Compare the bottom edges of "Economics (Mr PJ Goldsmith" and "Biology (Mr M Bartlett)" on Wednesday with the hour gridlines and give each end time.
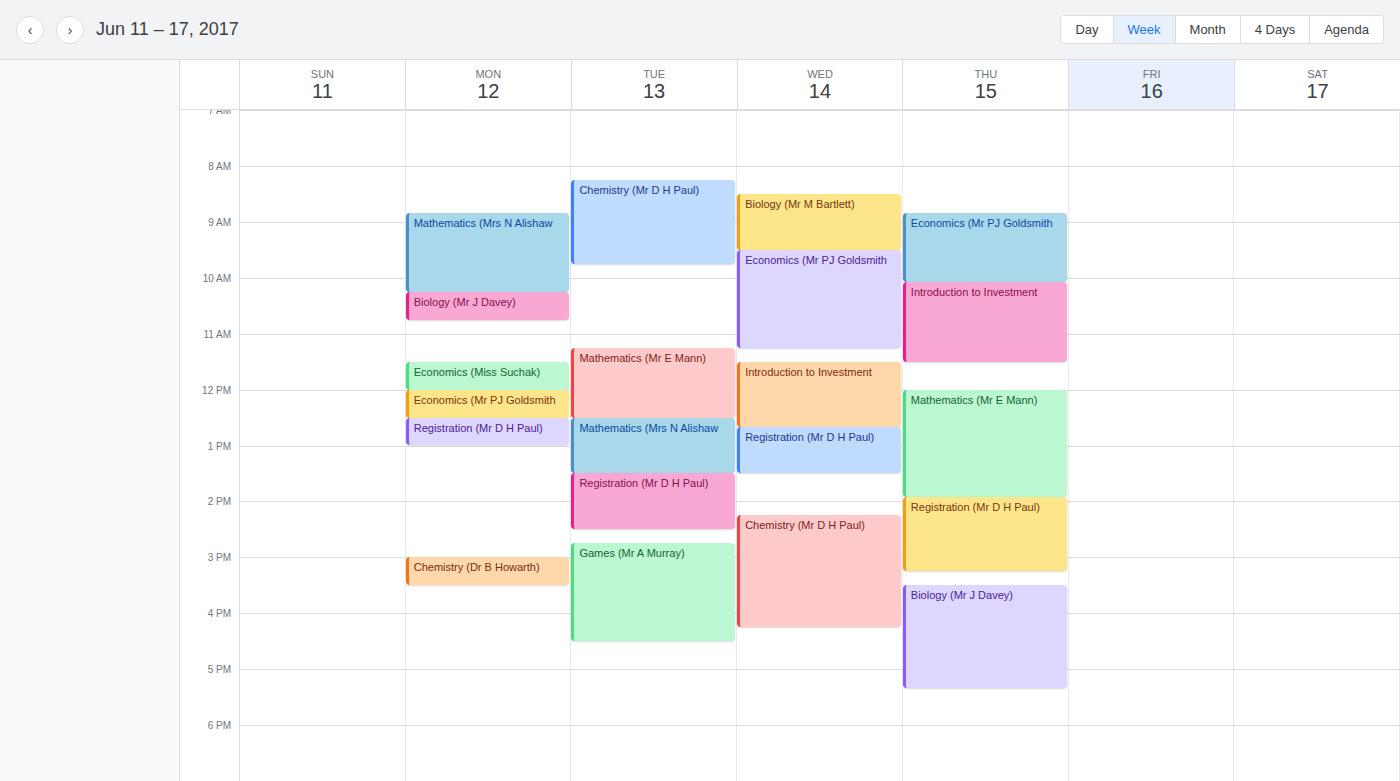
"Economics (Mr PJ Goldsmith": 11:15 AM, neither: a quarter of the way from the 11 AM line to the 12 PM line. "Biology (Mr M Bartlett)": 9:30 AM, halfway between the 9 AM and 10 AM lines.